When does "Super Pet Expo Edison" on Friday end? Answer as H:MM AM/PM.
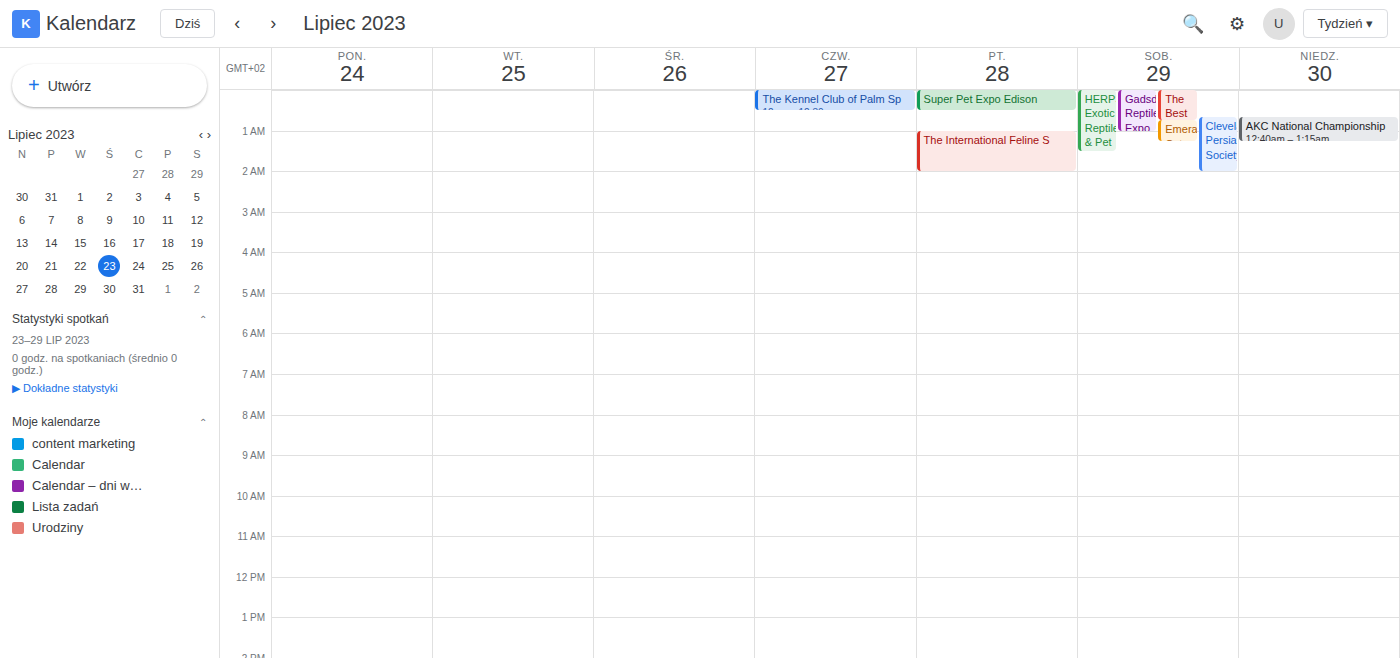
12:30 AM